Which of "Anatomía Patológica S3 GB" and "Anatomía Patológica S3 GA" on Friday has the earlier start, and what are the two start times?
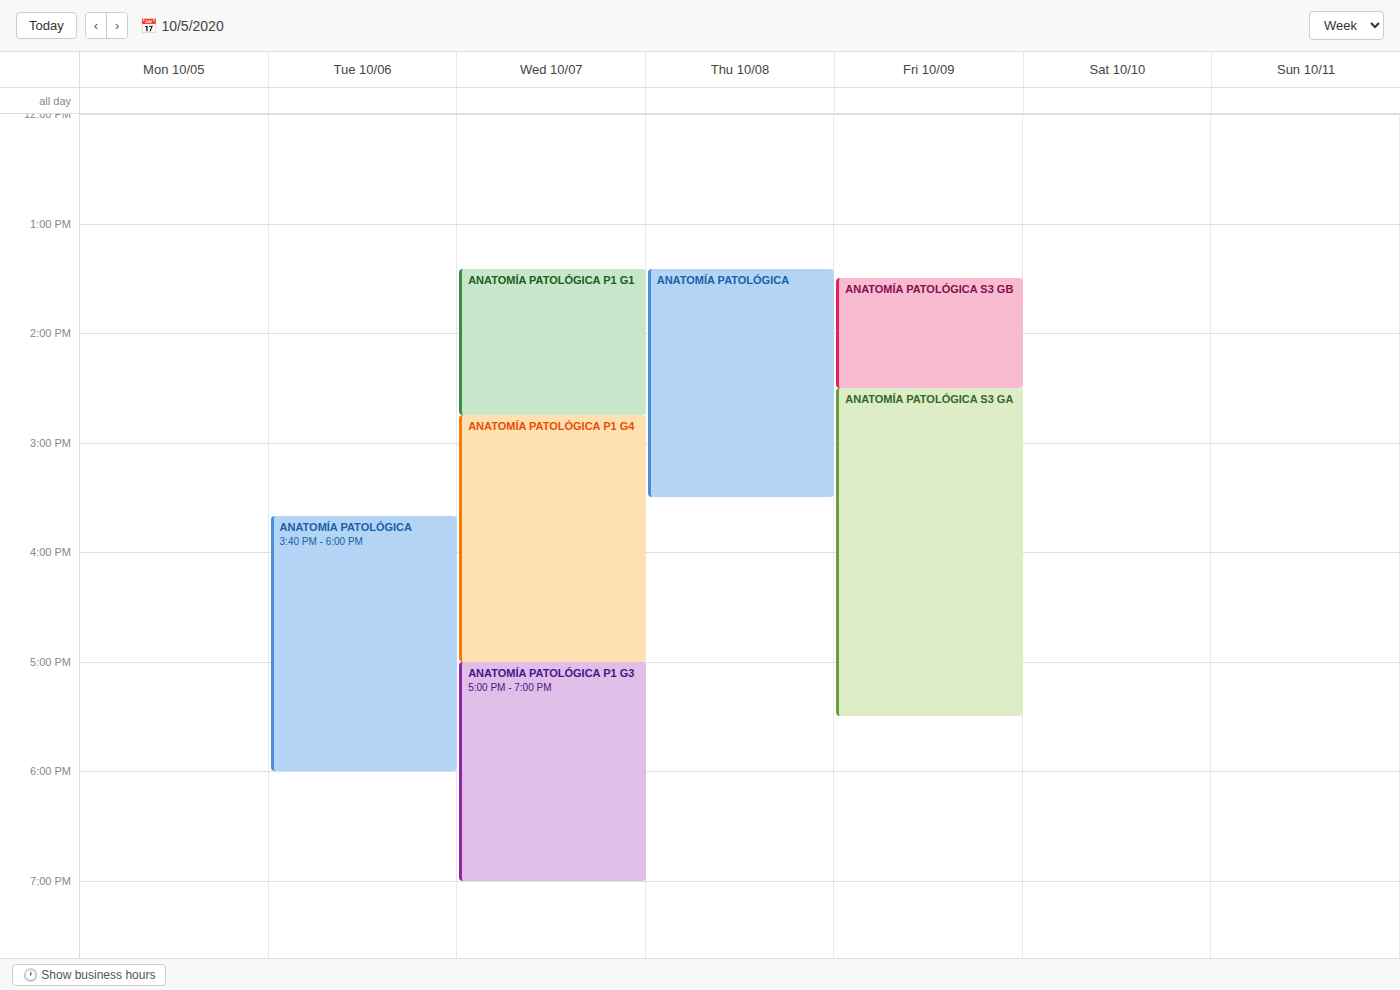
"Anatomía Patológica S3 GB" 1:30 PM; "Anatomía Patológica S3 GA" 2:30 PM.